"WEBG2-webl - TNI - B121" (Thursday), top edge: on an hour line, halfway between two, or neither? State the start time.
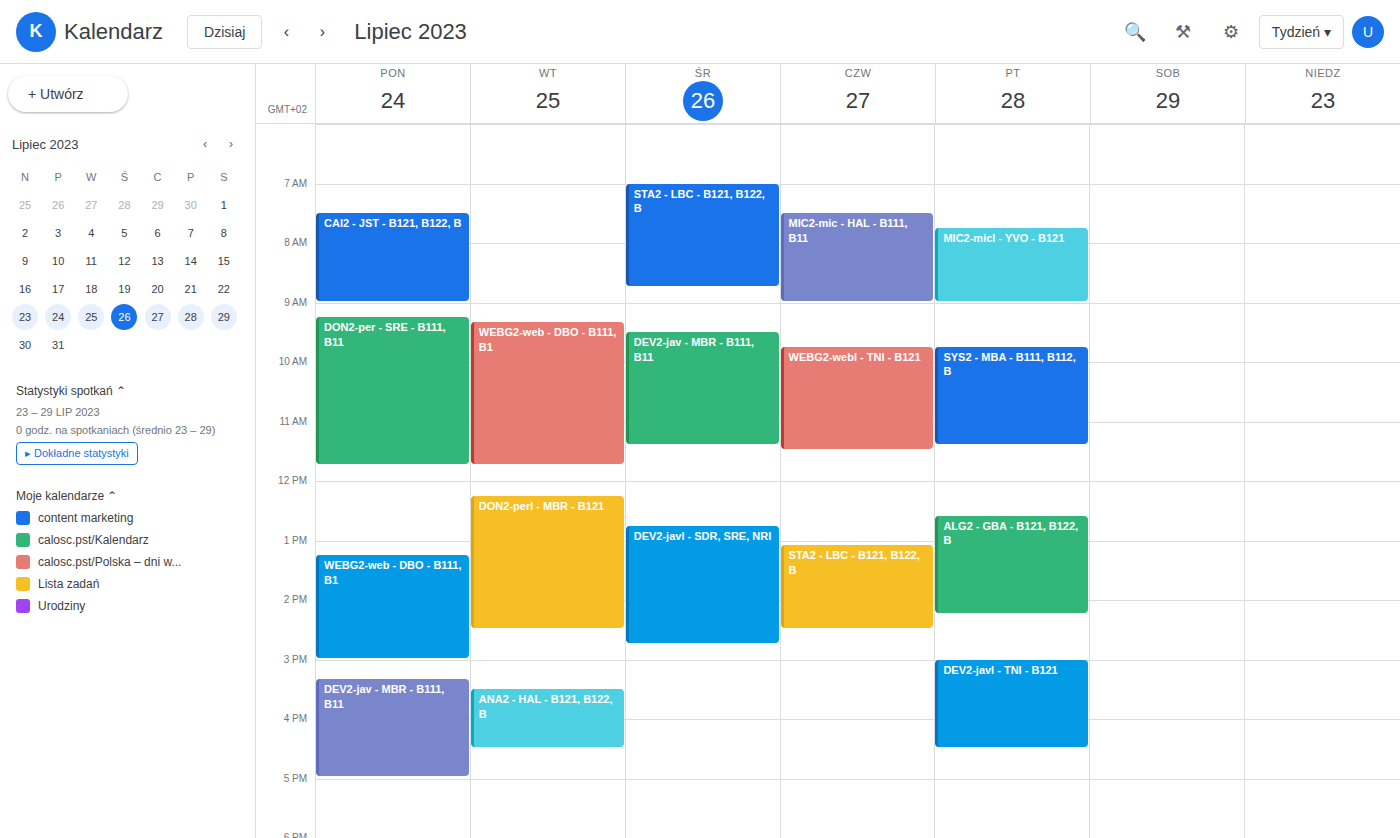
9:45 AM -- neither: three quarters of the way from the 9 AM line to the 10 AM line.